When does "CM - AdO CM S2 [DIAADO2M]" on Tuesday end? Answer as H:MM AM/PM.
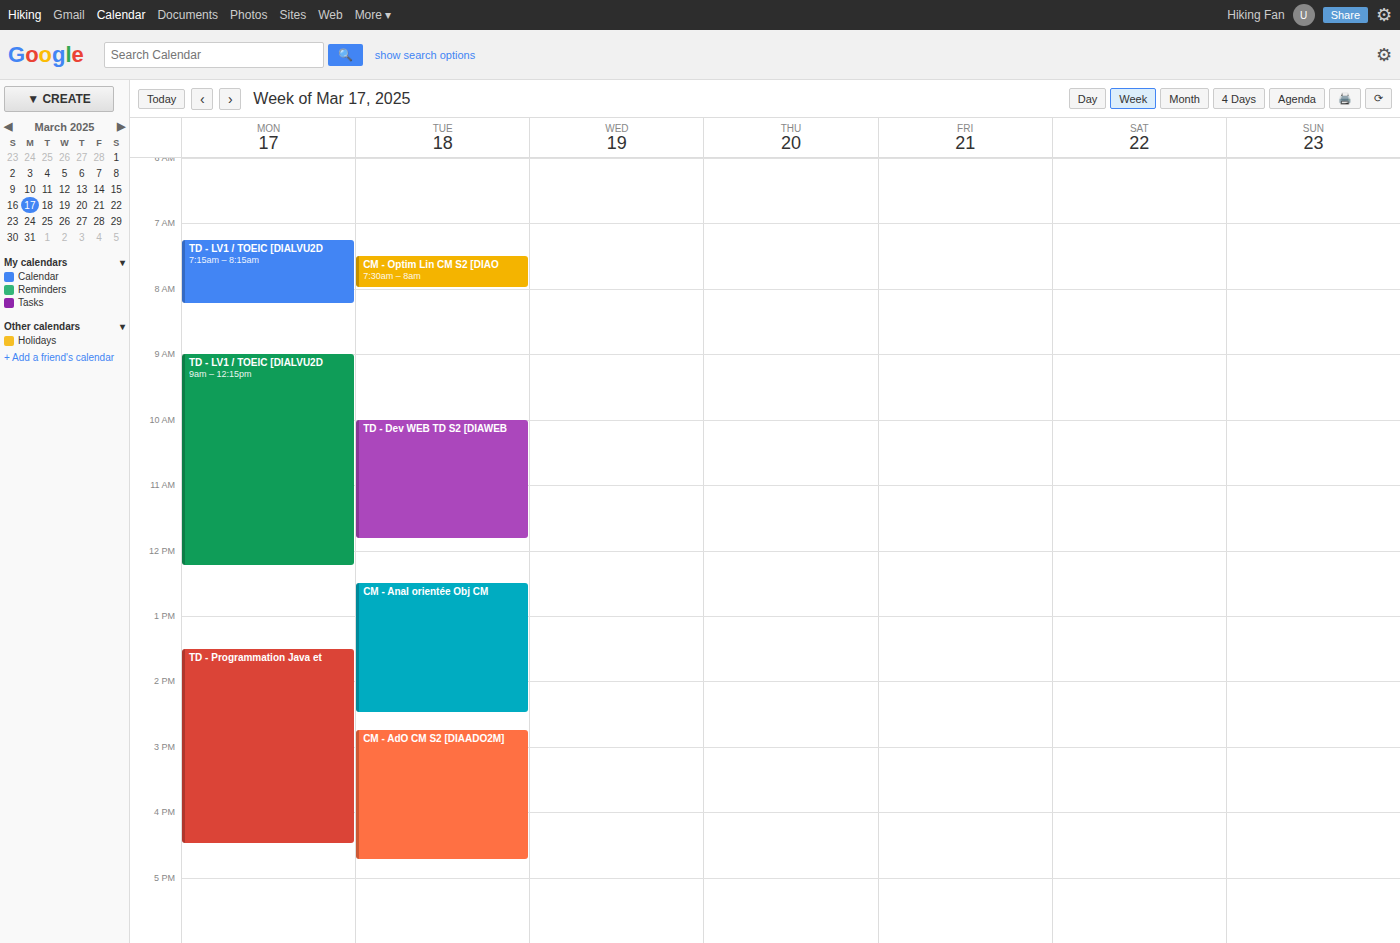
4:45 PM